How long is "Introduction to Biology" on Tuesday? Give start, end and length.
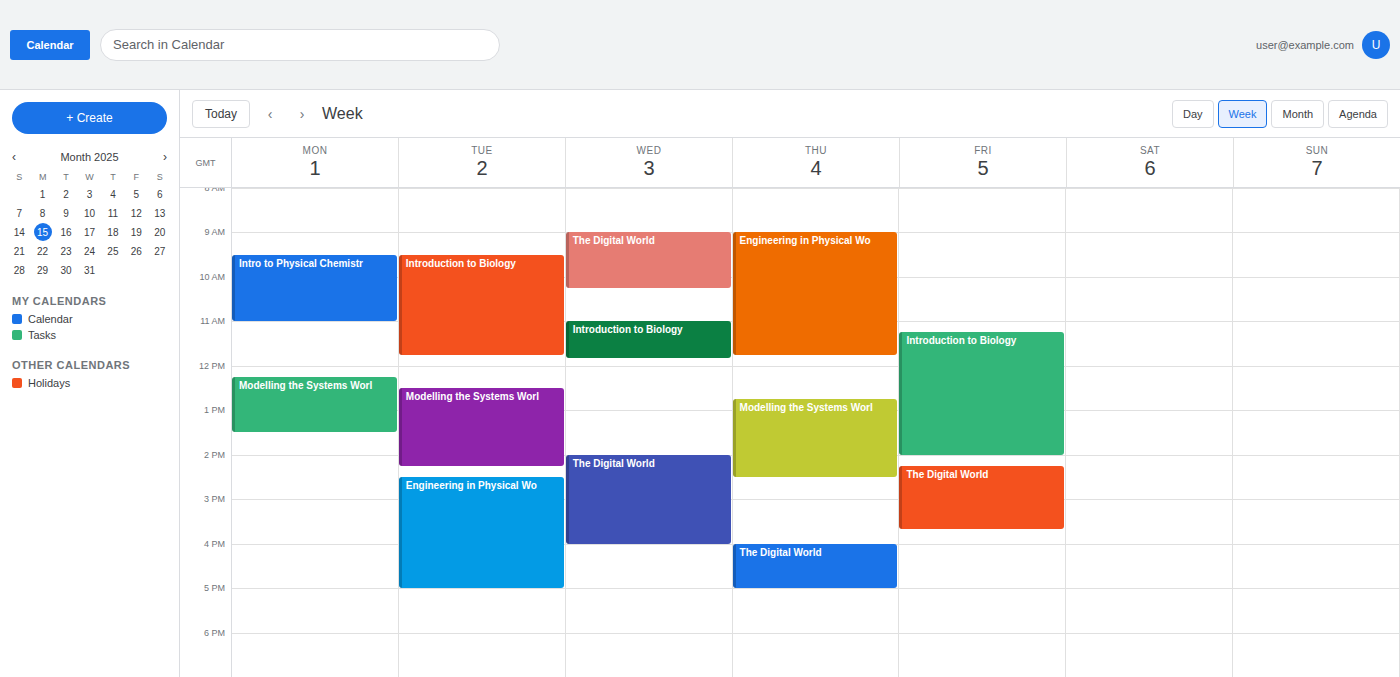
9:30 AM to 11:45 AM, 2 hours 15 minutes